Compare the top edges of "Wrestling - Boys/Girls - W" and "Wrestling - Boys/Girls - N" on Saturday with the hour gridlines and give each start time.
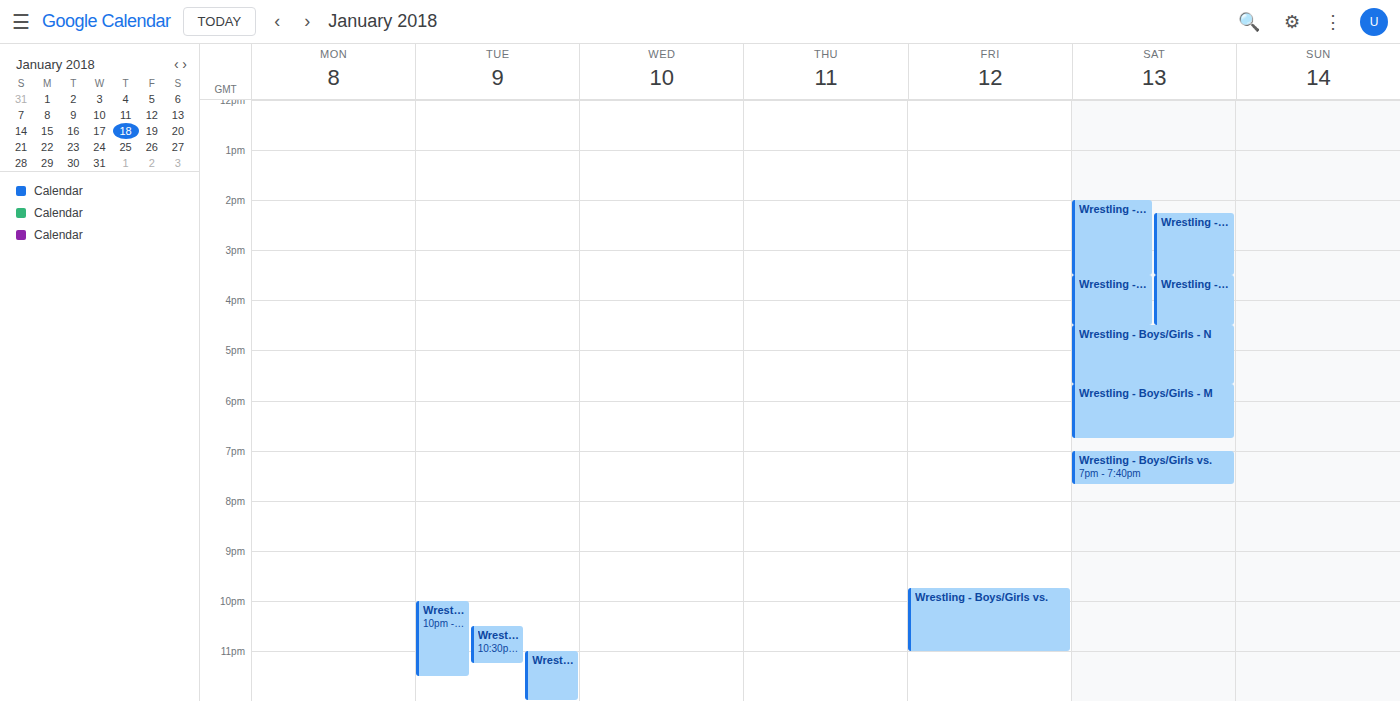
"Wrestling - Boys/Girls - W": 3:30 PM, halfway between the 3 PM and 4 PM lines. "Wrestling - Boys/Girls - N": 4:30 PM, halfway between the 4 PM and 5 PM lines.